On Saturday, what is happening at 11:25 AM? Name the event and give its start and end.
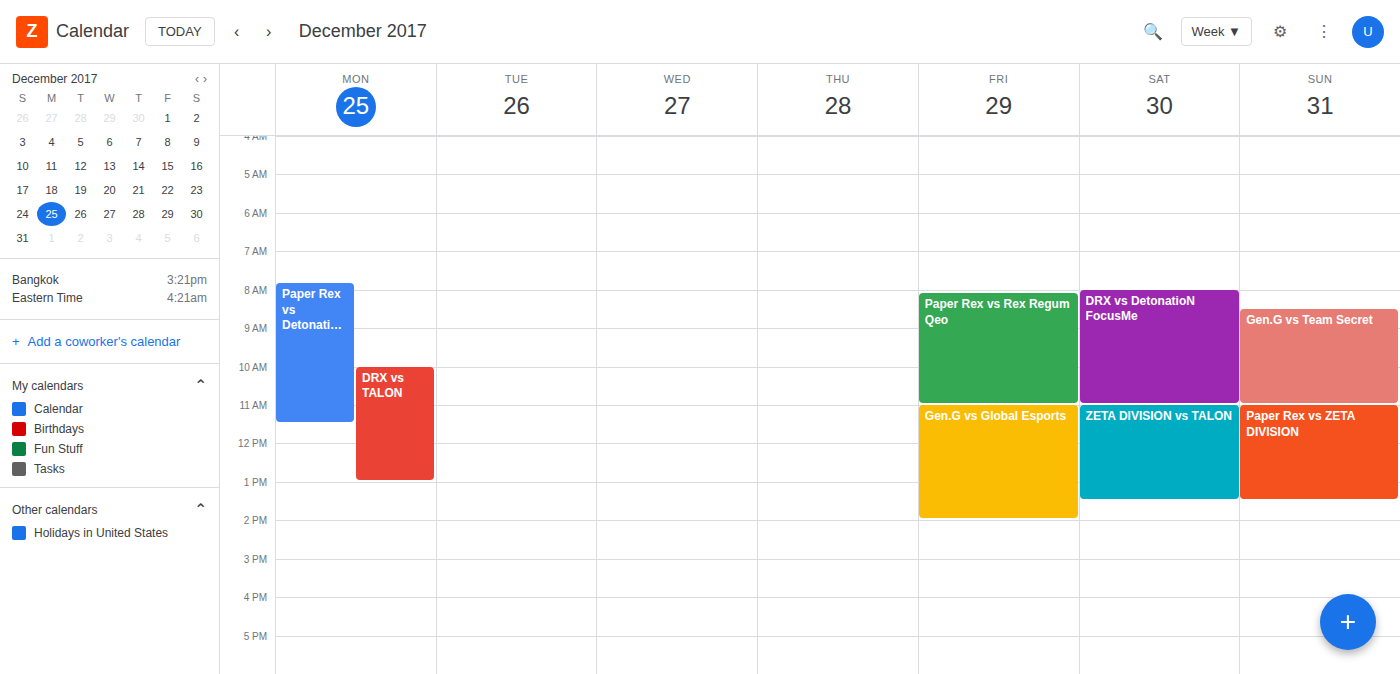
"ZETA DIVISION vs TALON", 11:00 AM to 1:30 PM